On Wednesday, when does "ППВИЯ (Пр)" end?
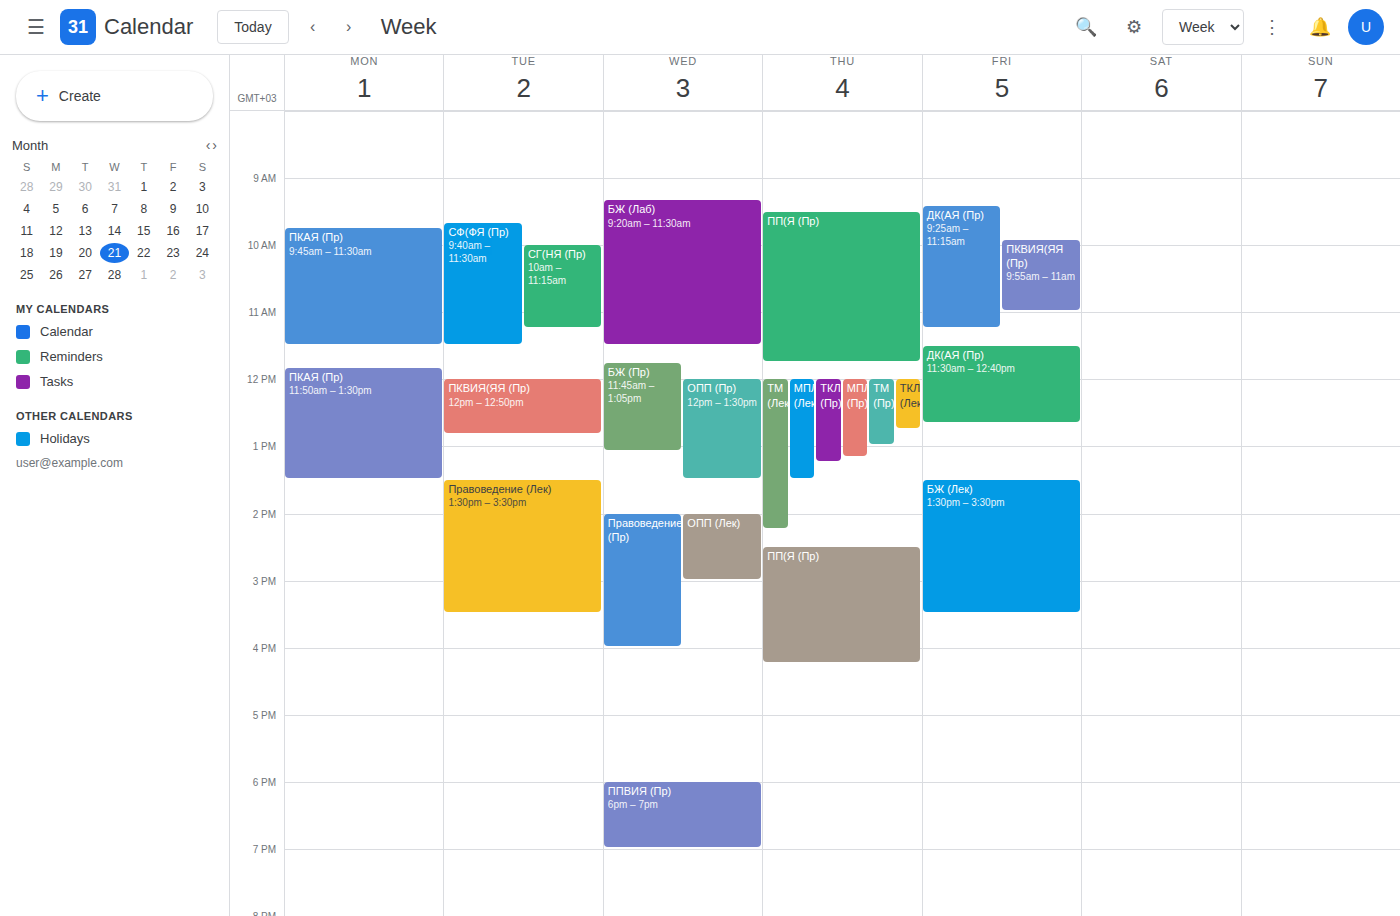
7:00 PM